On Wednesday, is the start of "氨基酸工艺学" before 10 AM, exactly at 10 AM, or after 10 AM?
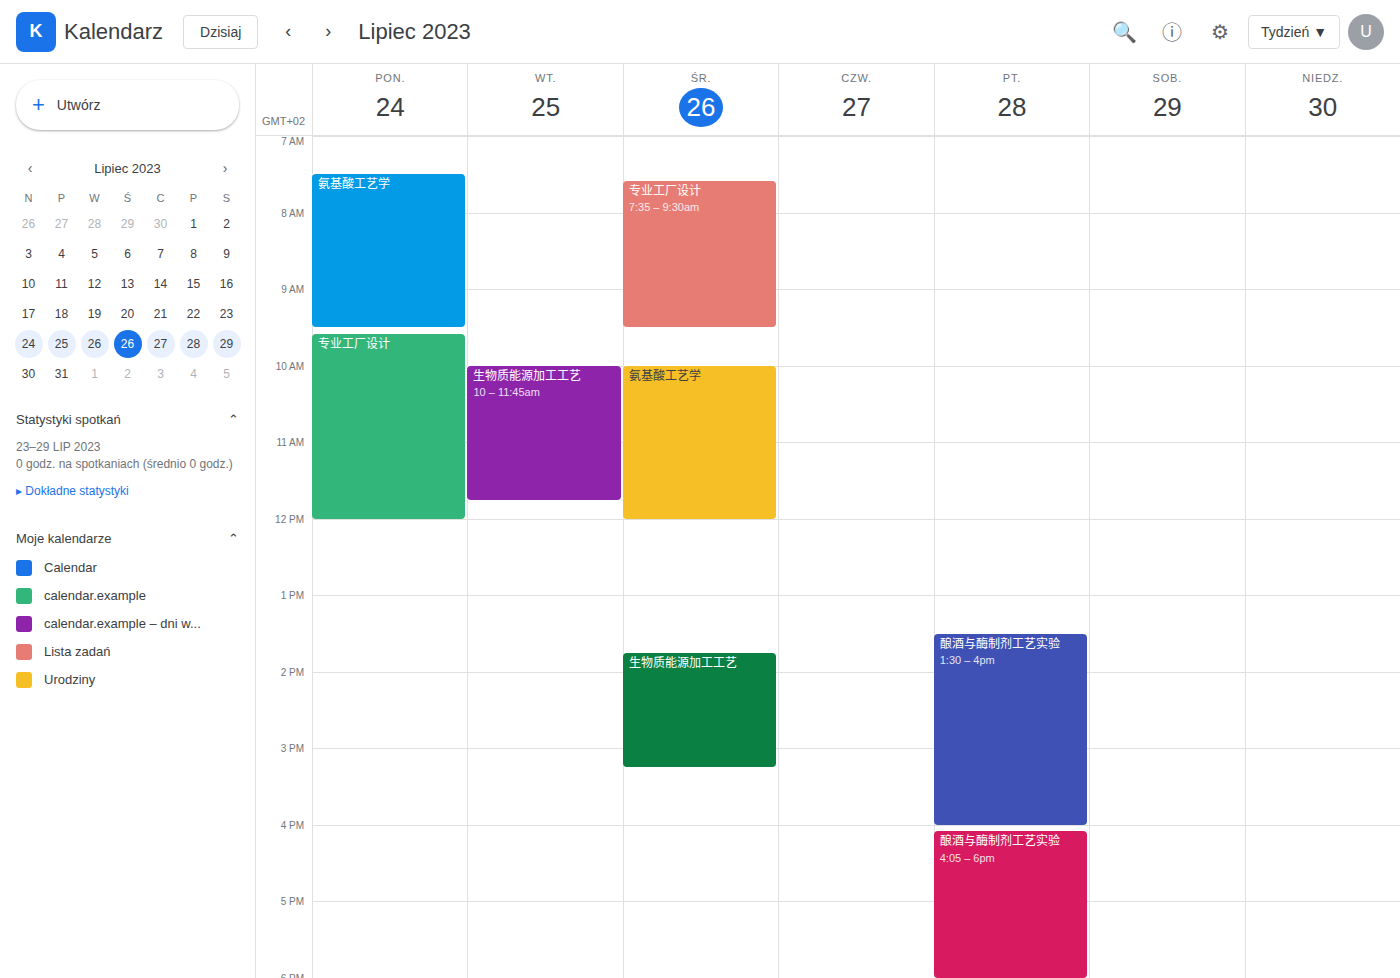
10:00 AM -- exactly at 10 AM, on the 10 AM line.